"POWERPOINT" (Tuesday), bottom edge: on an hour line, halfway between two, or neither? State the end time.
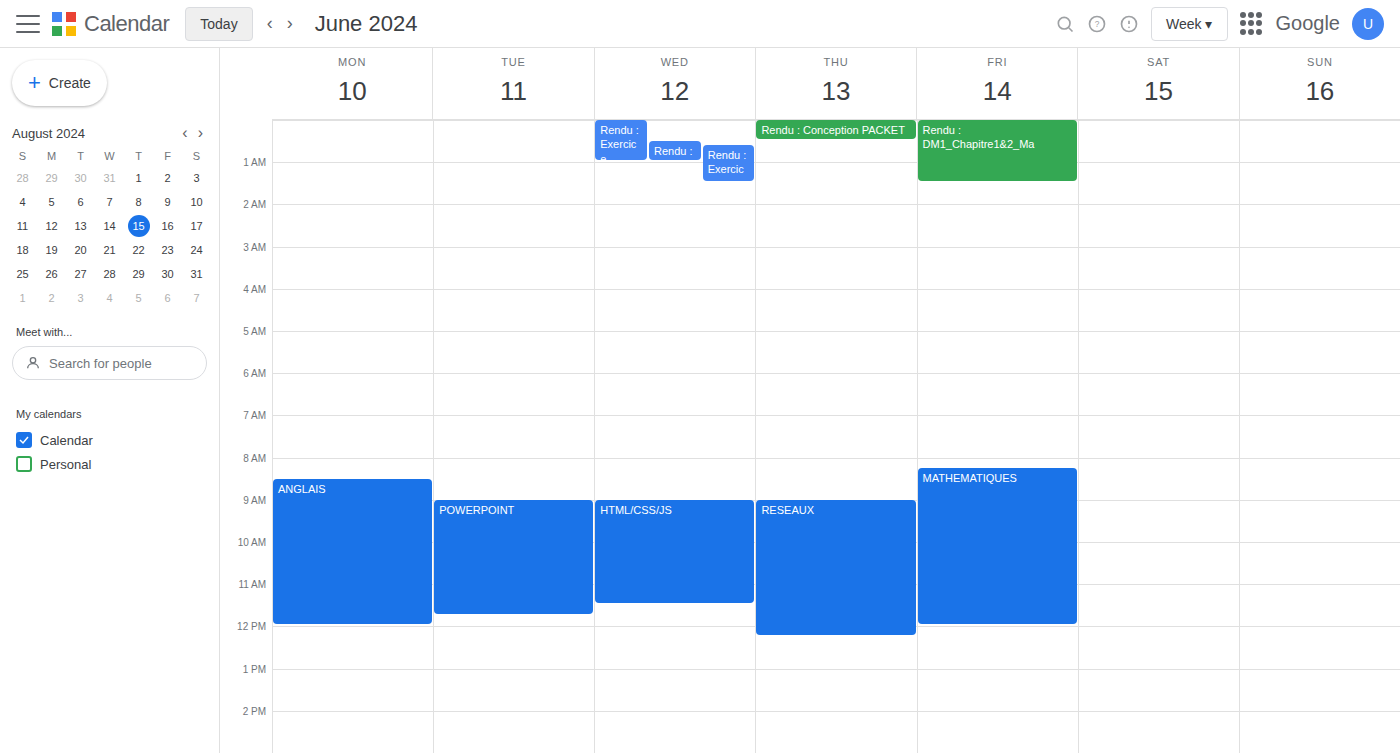
11:45 AM -- neither: three quarters of the way from the 11 AM line to the 12 PM line.